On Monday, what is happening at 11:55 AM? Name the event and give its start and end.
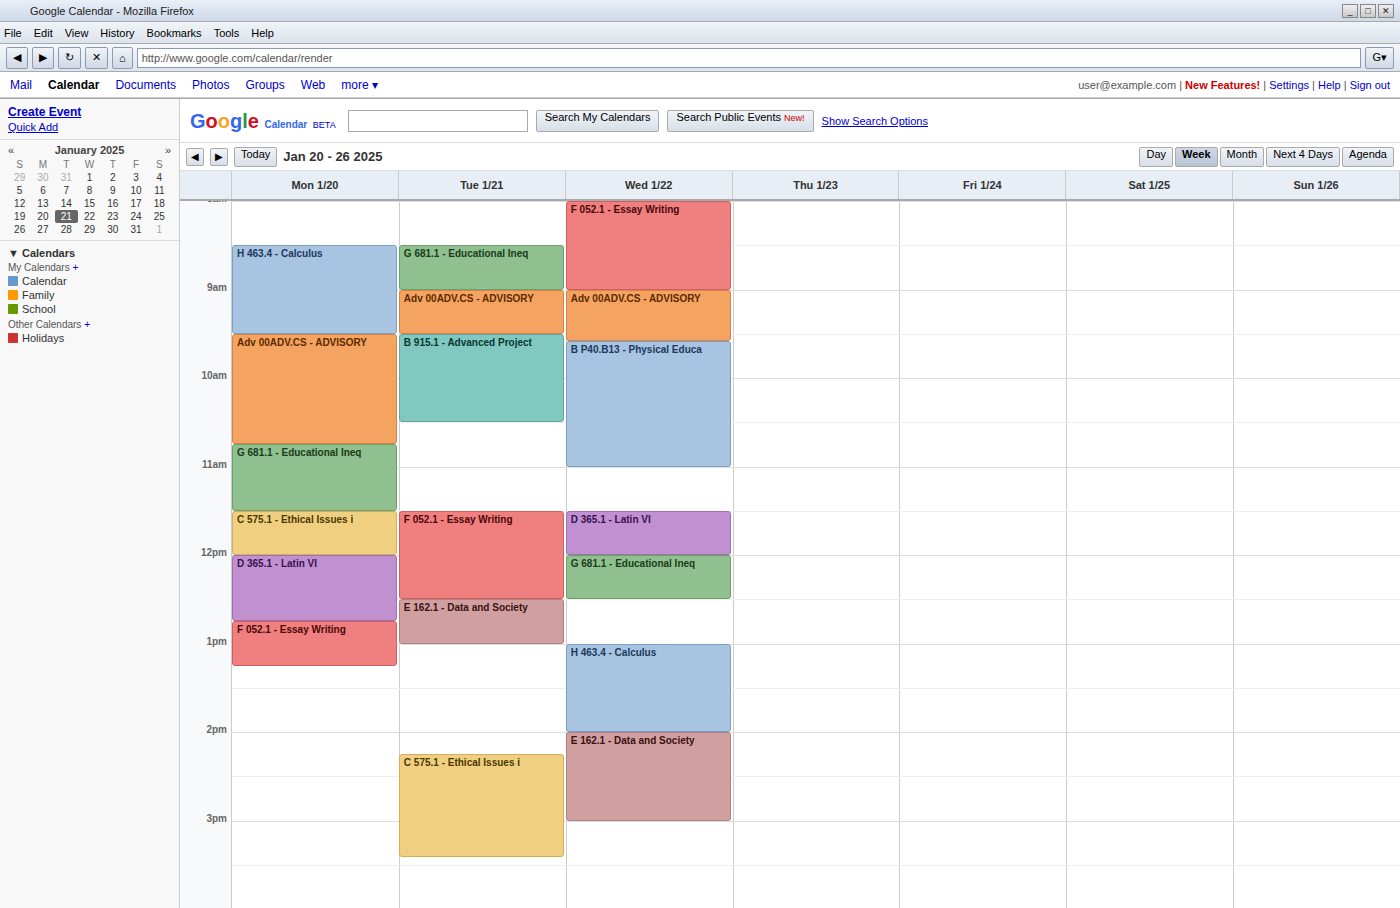
"C 575.1 - Ethical Issues i", 11:30 AM to 12:00 PM